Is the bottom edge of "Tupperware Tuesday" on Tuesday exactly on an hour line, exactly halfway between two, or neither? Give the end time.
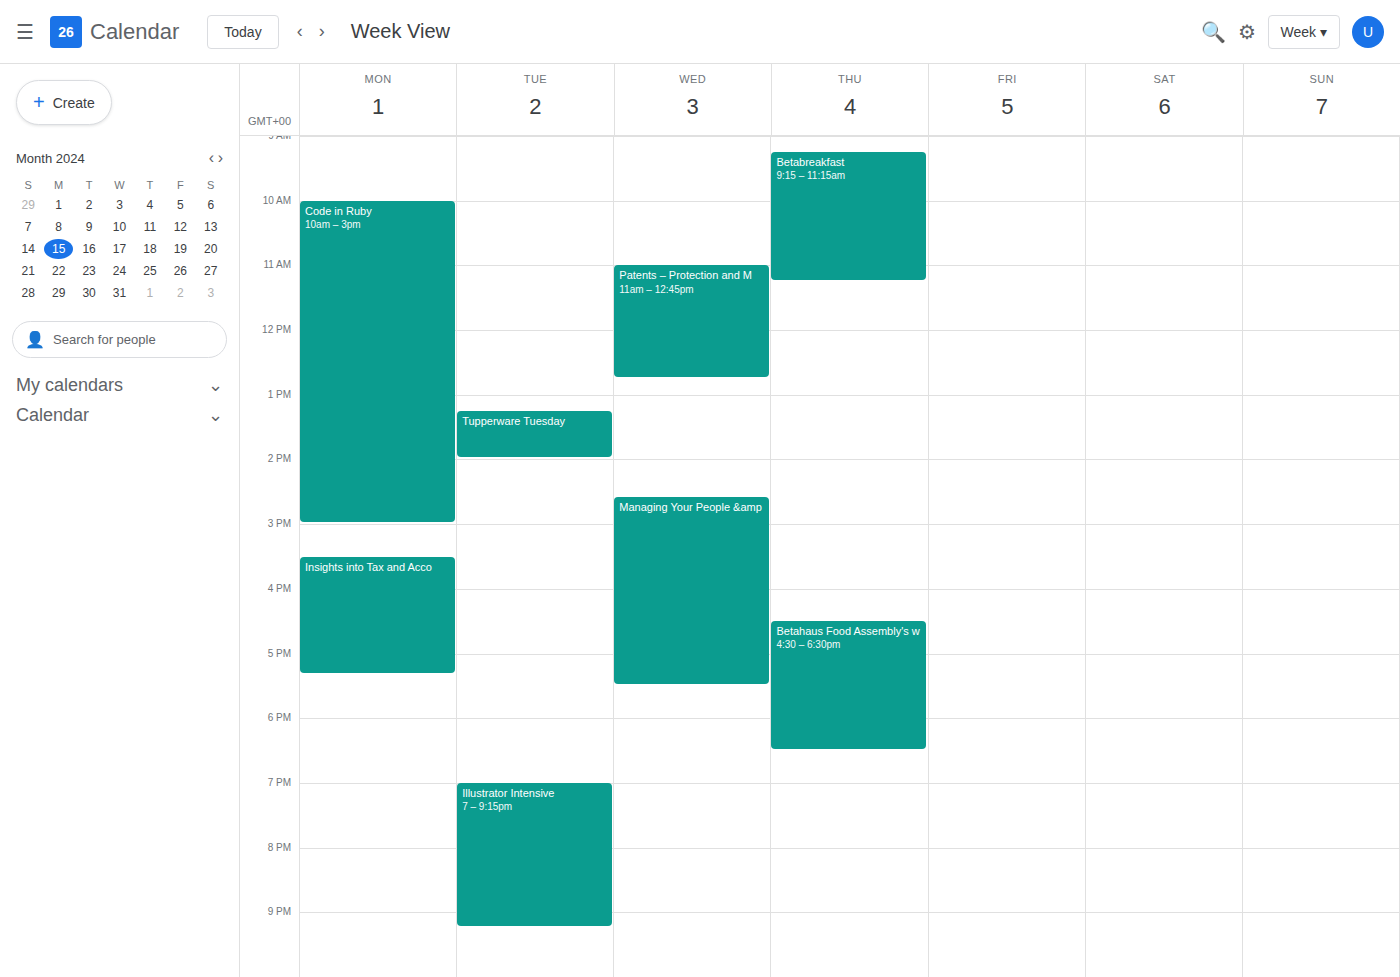
2:00 PM -- exactly on the 2 PM line.